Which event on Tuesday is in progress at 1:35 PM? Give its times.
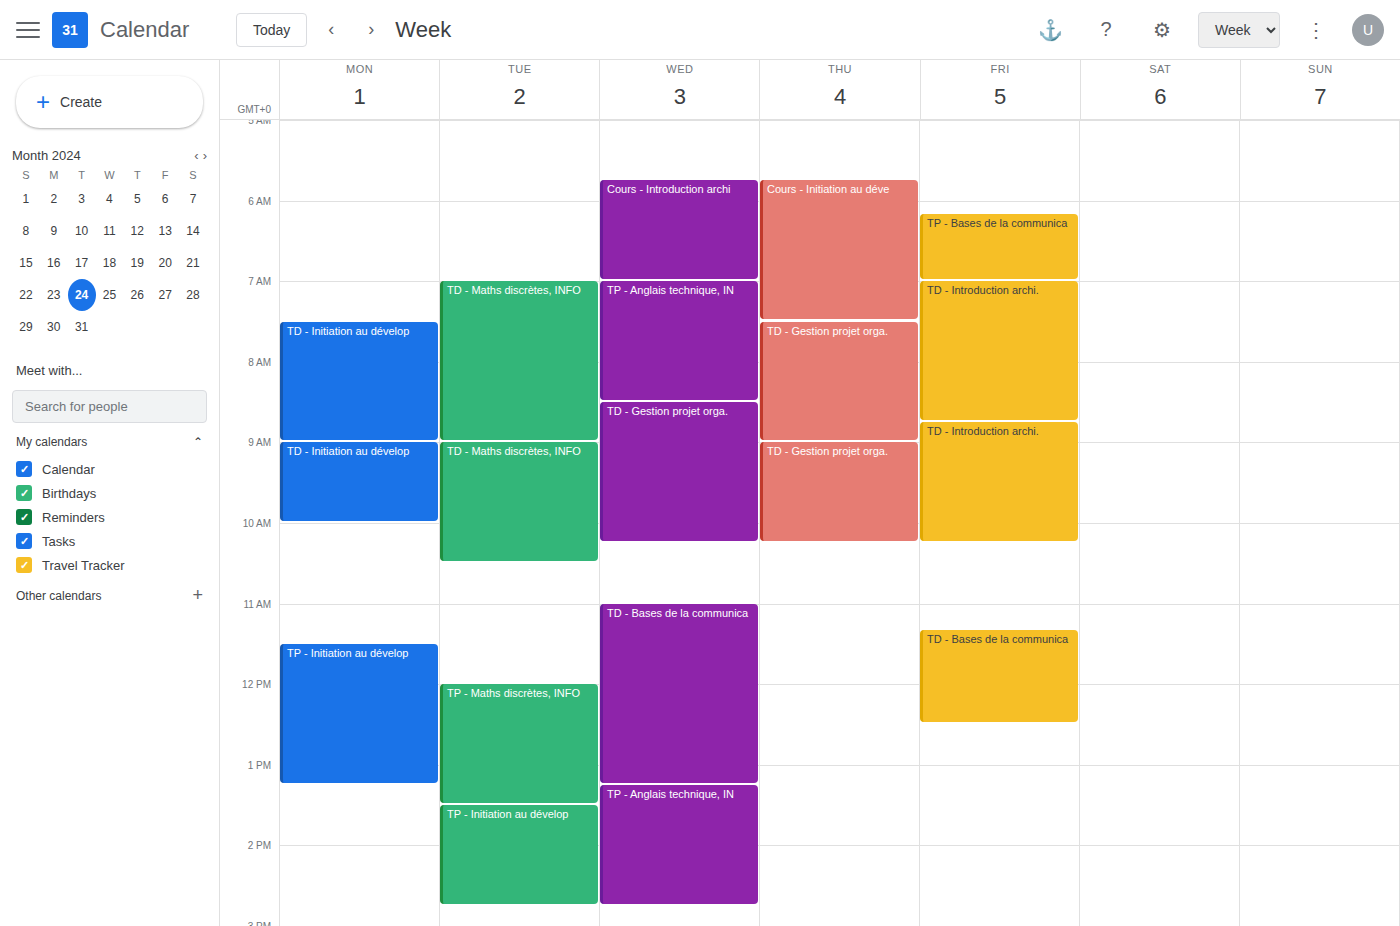
"TP - Initiation au dévelop", 1:30 PM to 2:45 PM